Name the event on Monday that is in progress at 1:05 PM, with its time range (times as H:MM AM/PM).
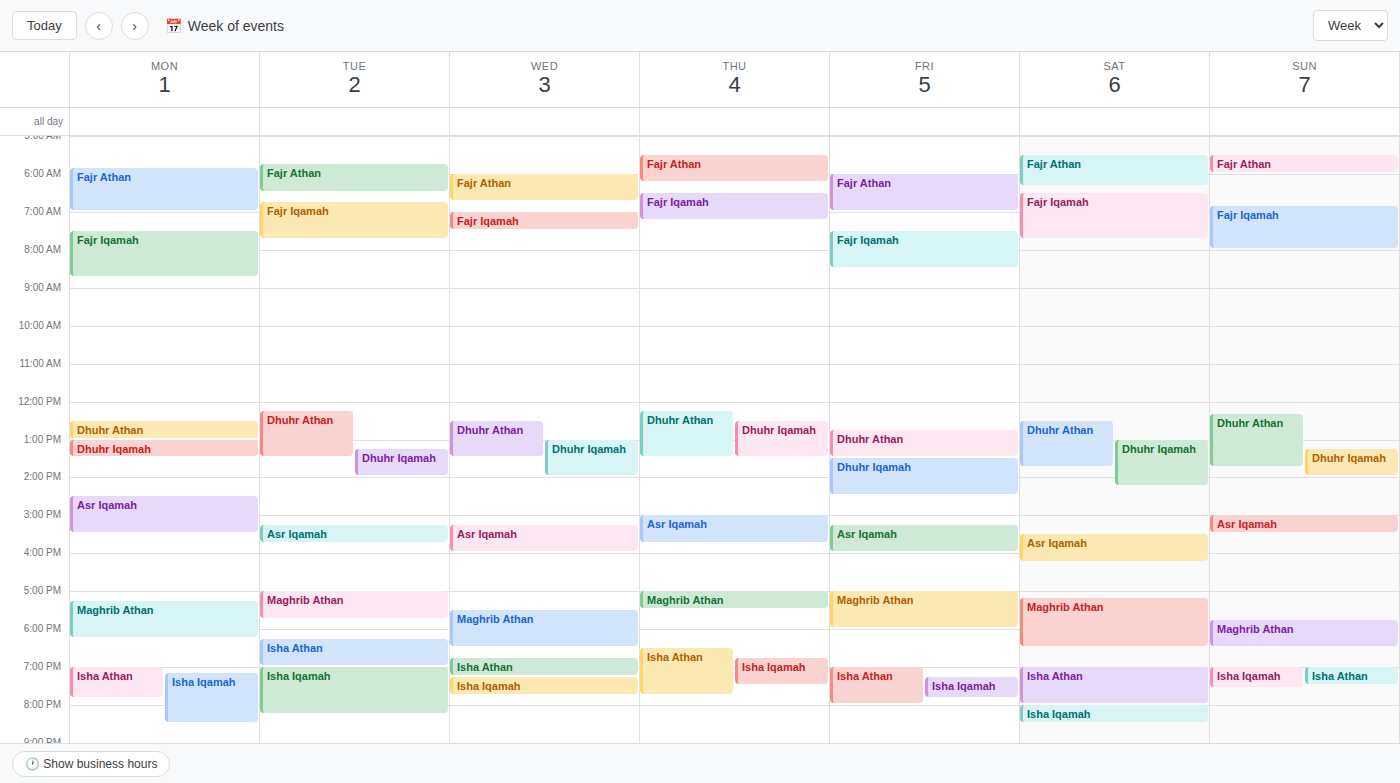
"Dhuhr Iqamah", 1:00 PM to 1:30 PM